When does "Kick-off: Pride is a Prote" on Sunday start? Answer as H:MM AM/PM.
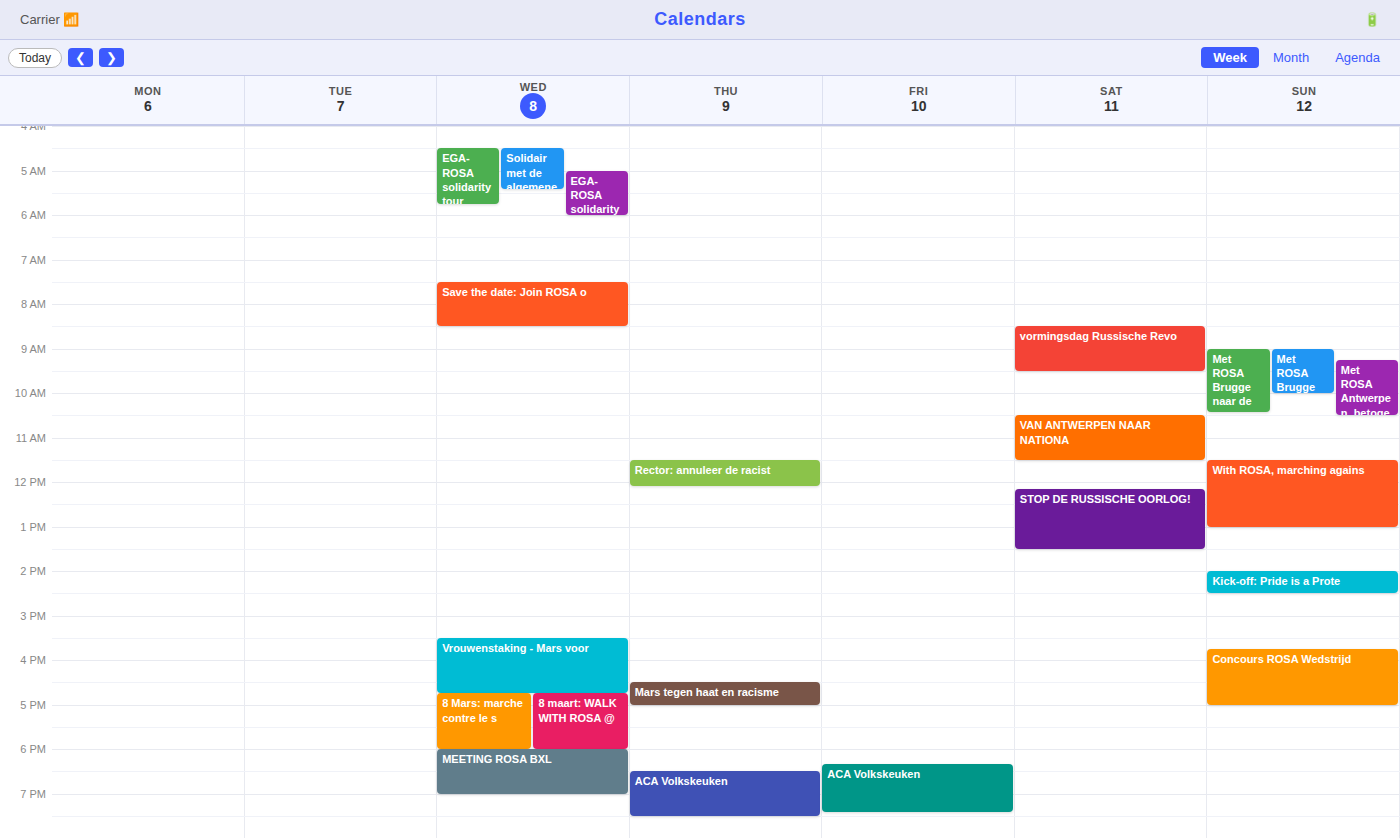
2:00 PM